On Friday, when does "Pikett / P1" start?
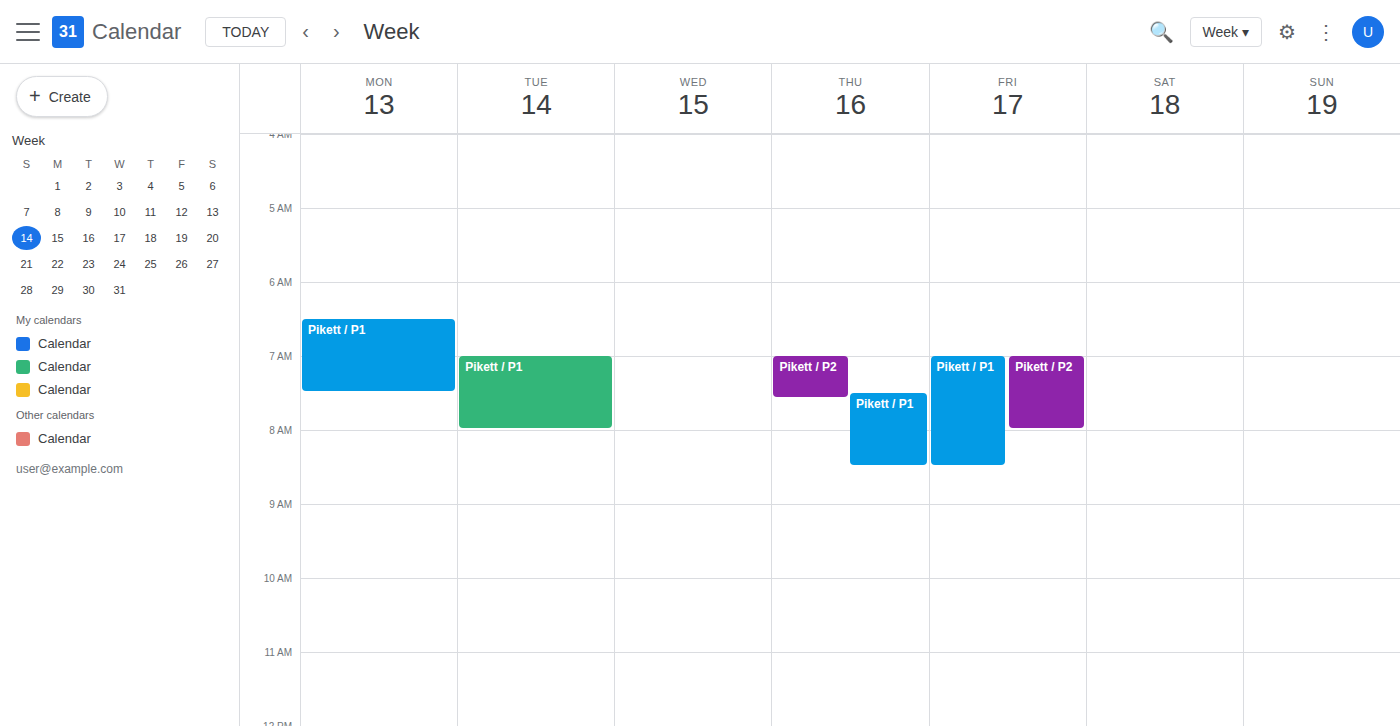
7:00 AM